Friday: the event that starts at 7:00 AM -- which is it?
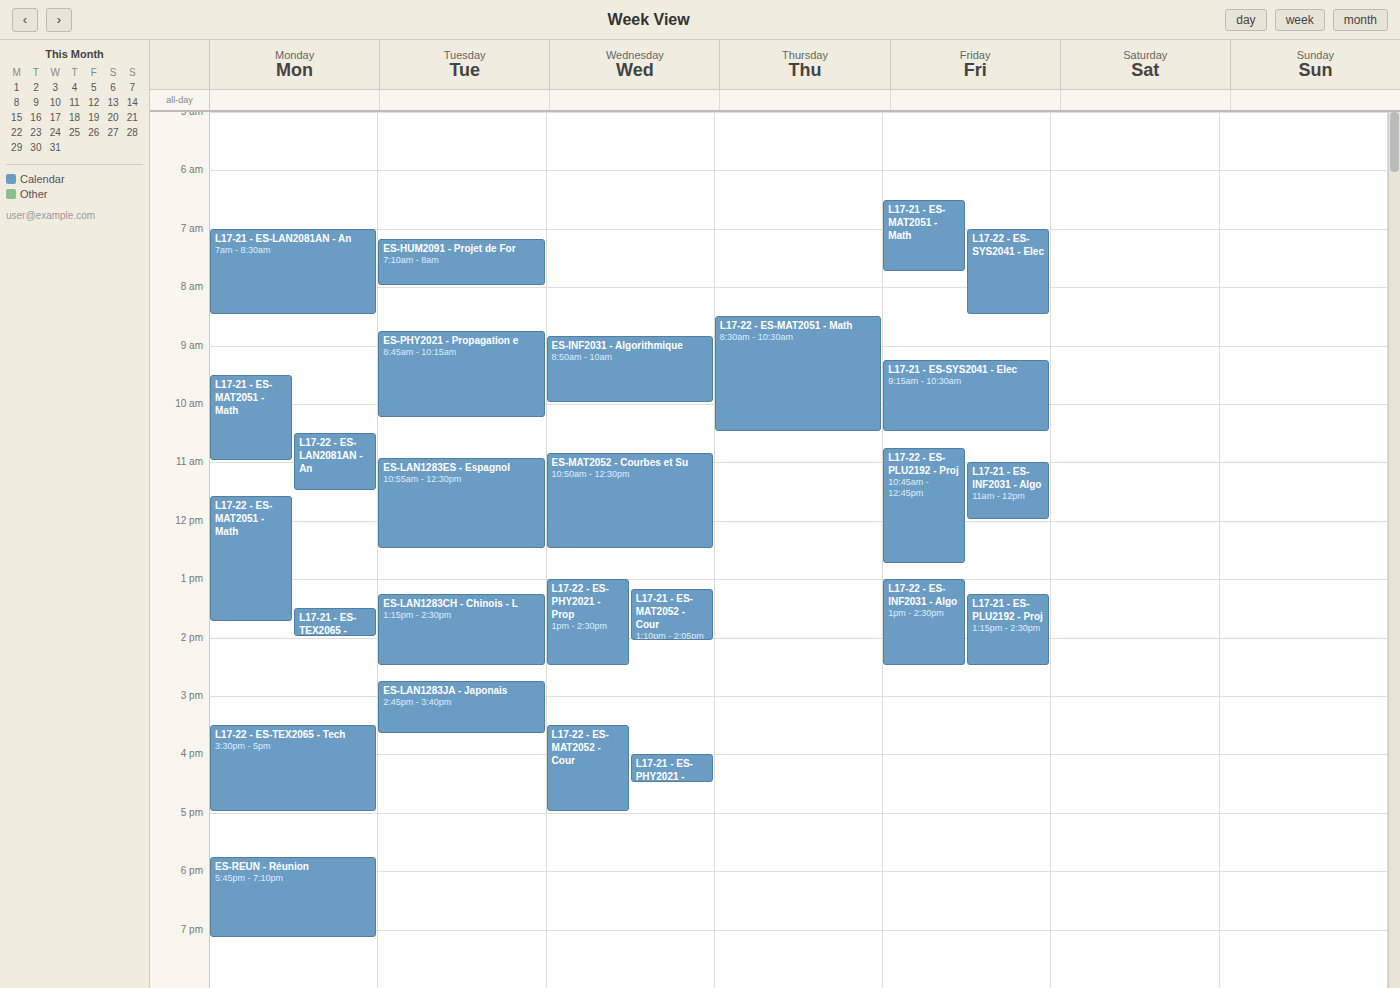
"L17-22 - ES-SYS2041 - Elec"